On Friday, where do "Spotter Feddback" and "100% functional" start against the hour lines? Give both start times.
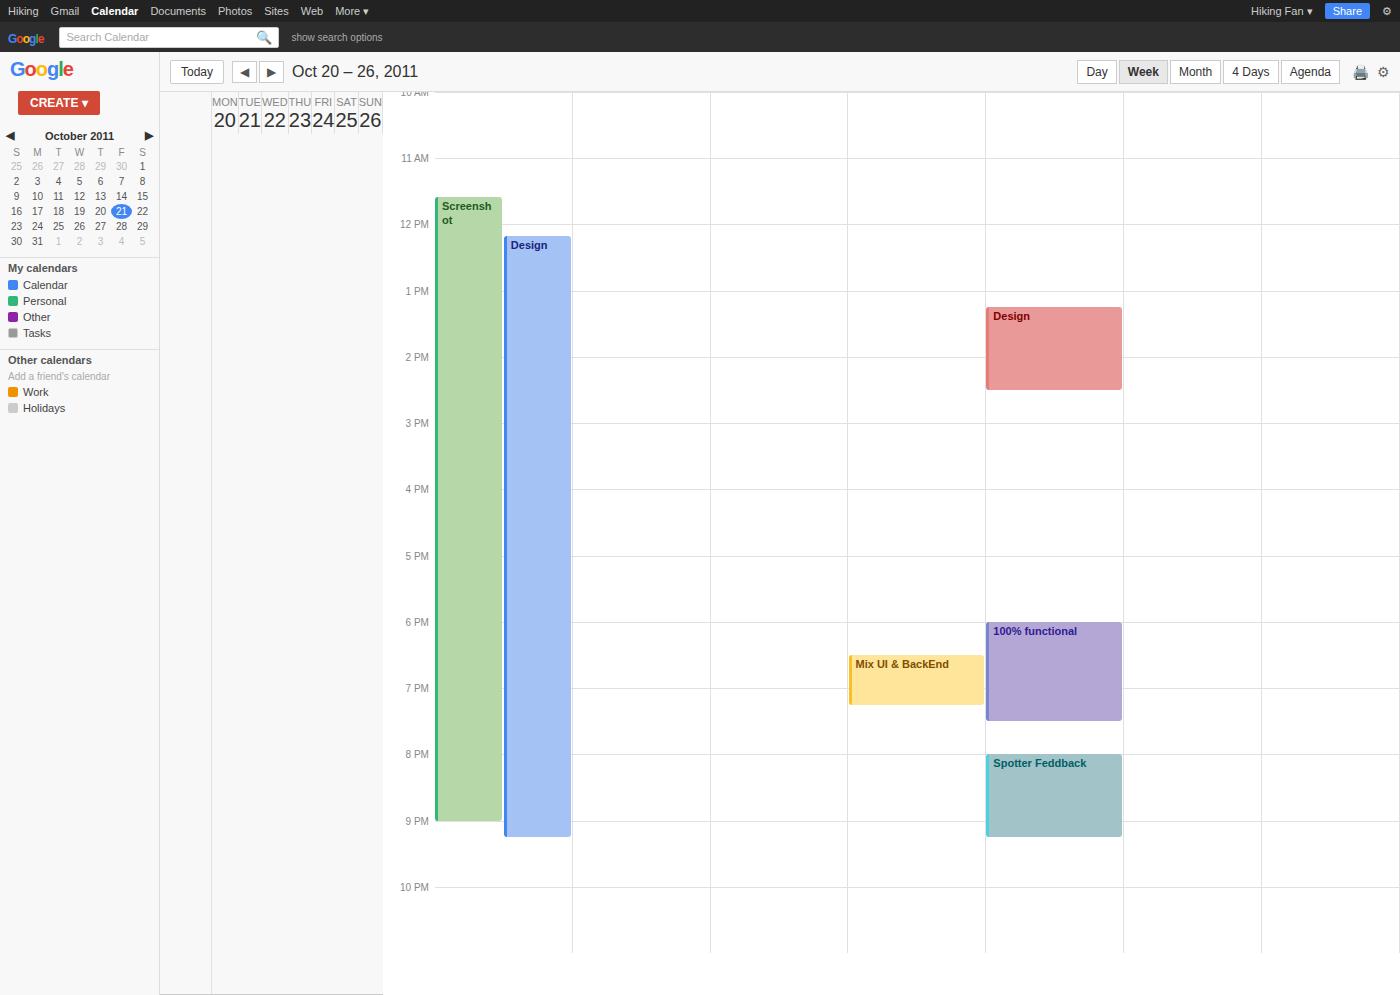
"Spotter Feddback": 8:00 PM, exactly on the 8 PM line. "100% functional": 6:00 PM, exactly on the 6 PM line.